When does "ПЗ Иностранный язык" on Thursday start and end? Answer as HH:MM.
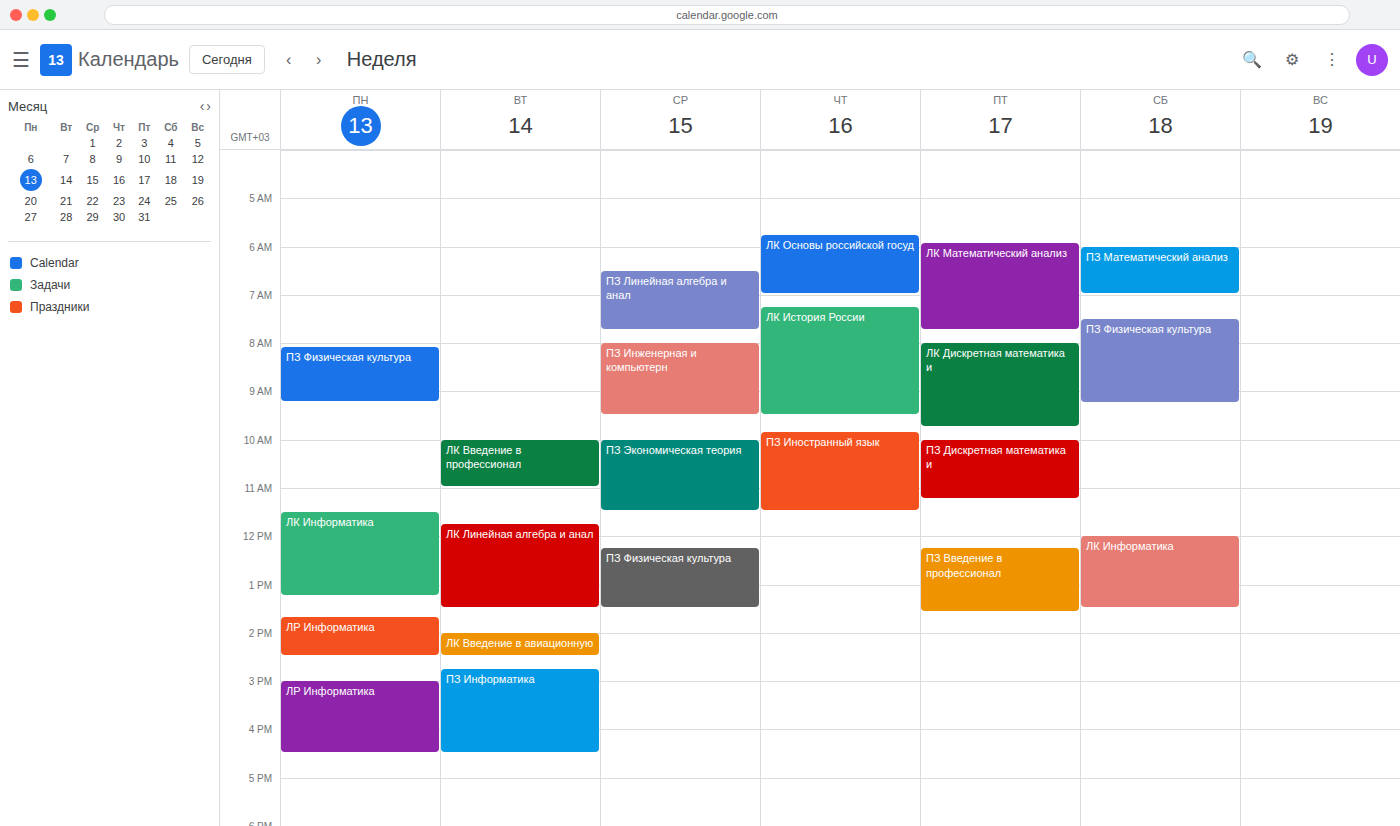
09:50 to 11:30